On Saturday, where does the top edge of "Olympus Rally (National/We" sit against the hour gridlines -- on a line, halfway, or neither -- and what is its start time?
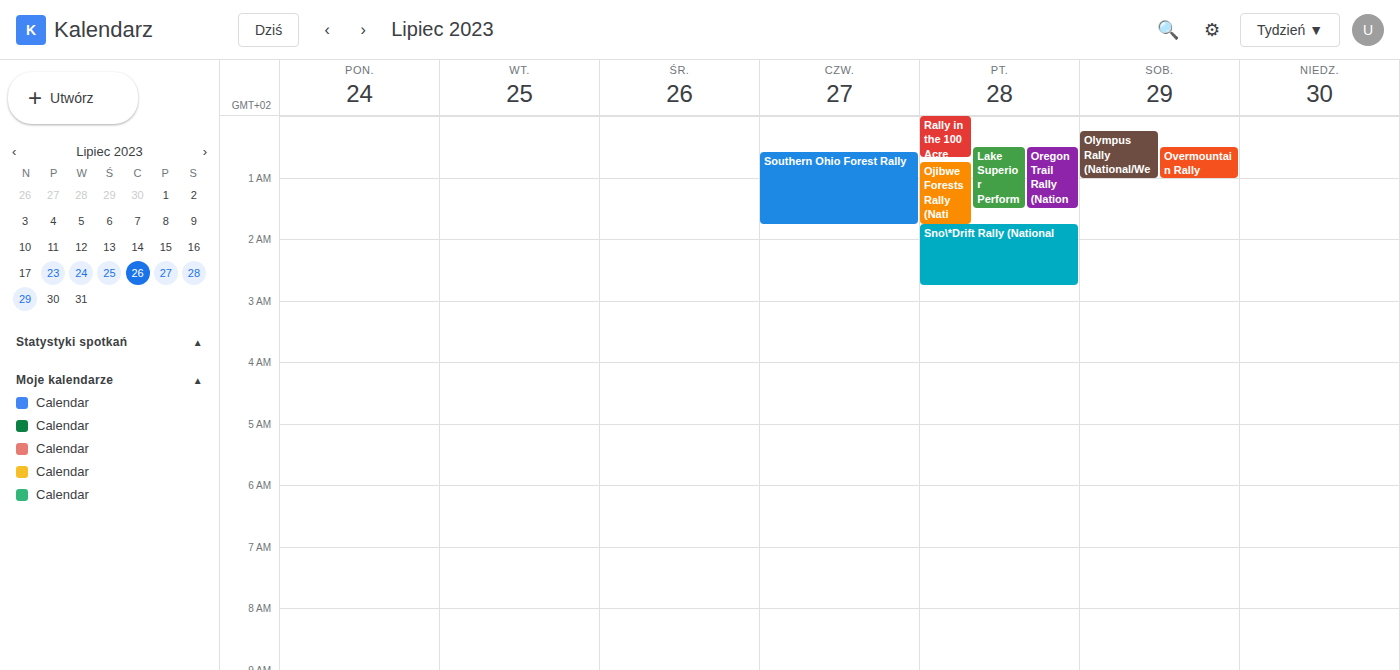
12:15 AM -- neither: a quarter of the way from the 12 AM line to the 1 AM line.